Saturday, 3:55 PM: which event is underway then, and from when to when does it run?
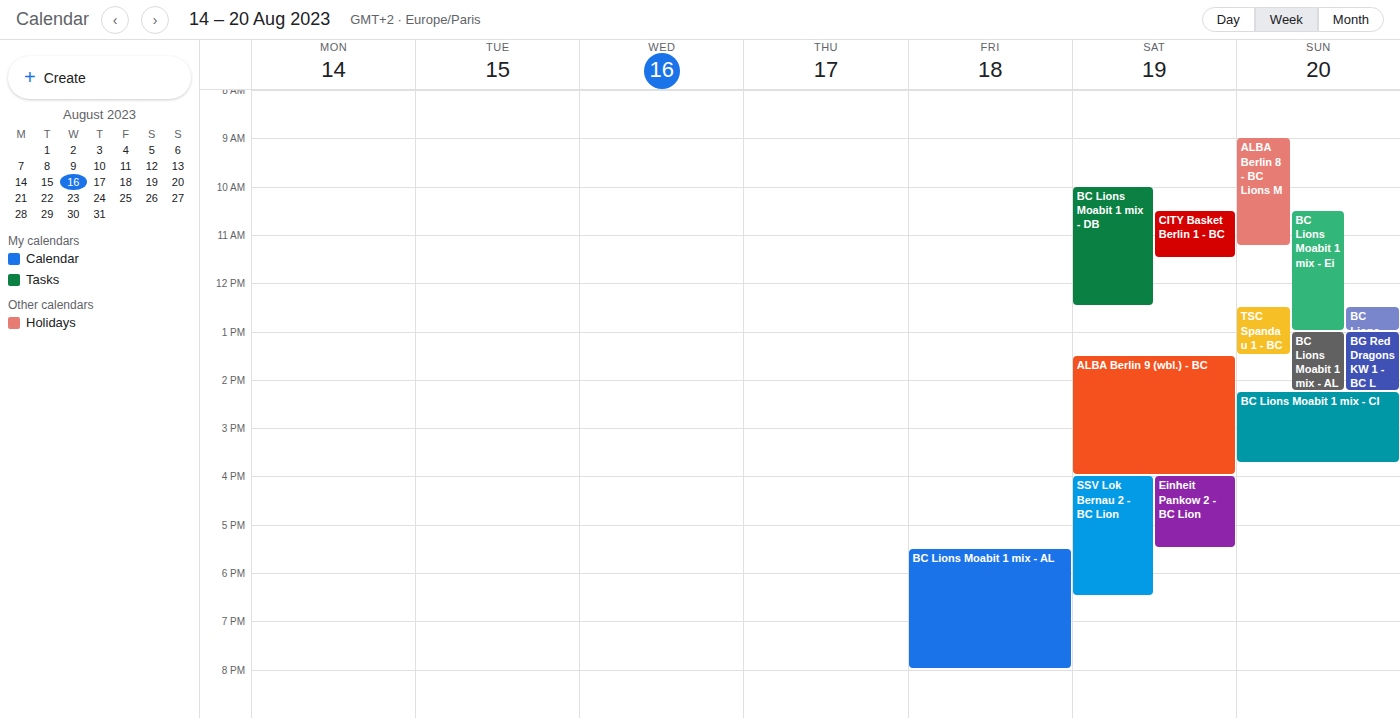
"ALBA Berlin 9 (wbl.) - BC", 1:30 PM to 4:00 PM